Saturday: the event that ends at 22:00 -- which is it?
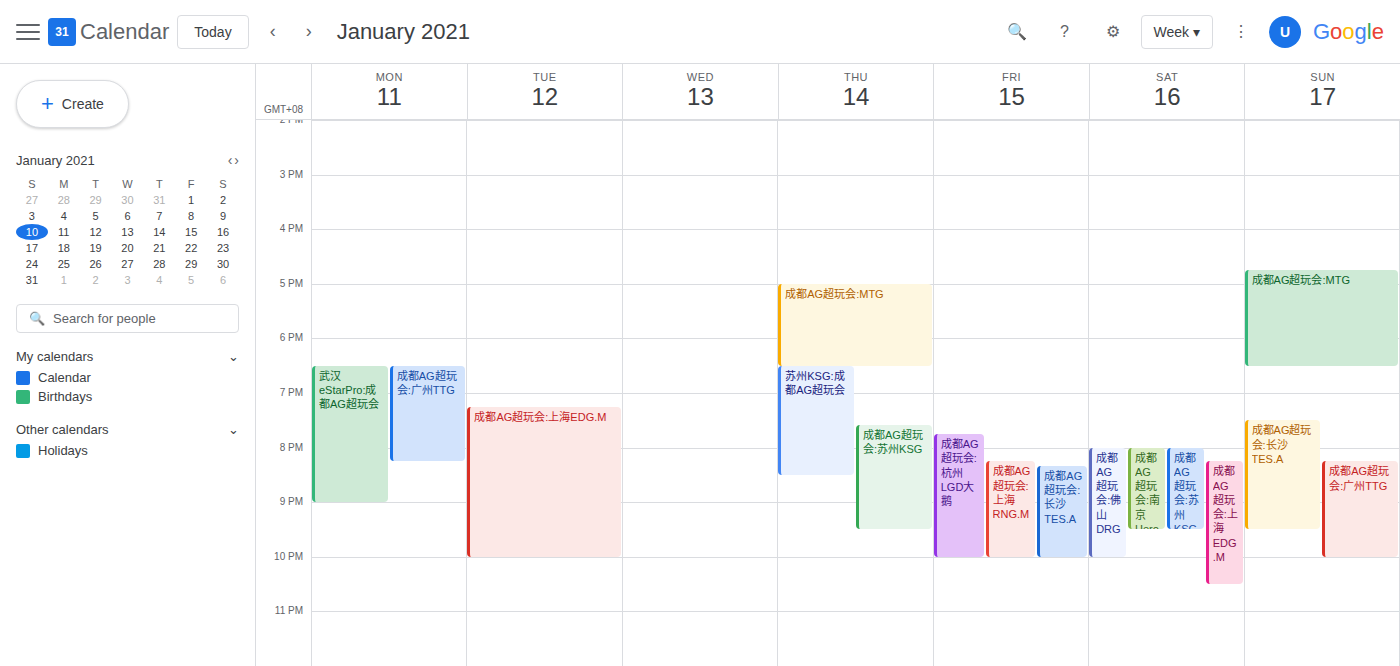
"成都AG超玩会:佛山DRG"